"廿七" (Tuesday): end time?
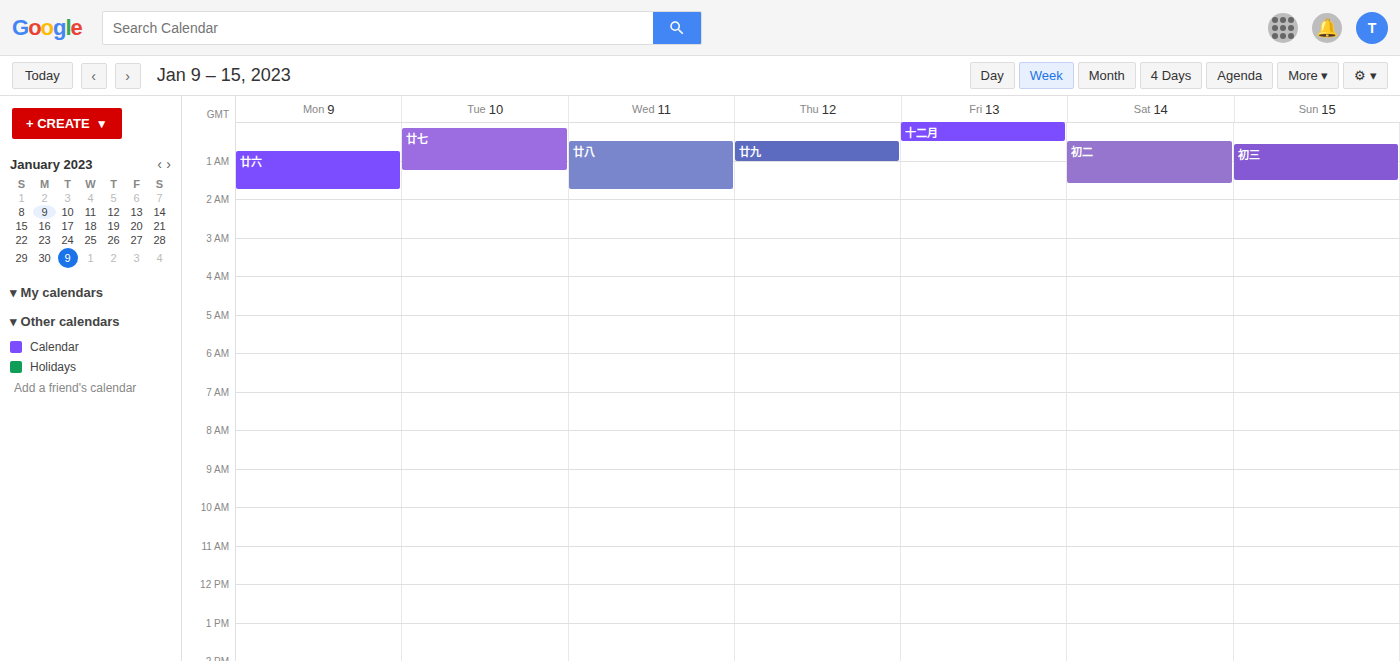
1:15 AM